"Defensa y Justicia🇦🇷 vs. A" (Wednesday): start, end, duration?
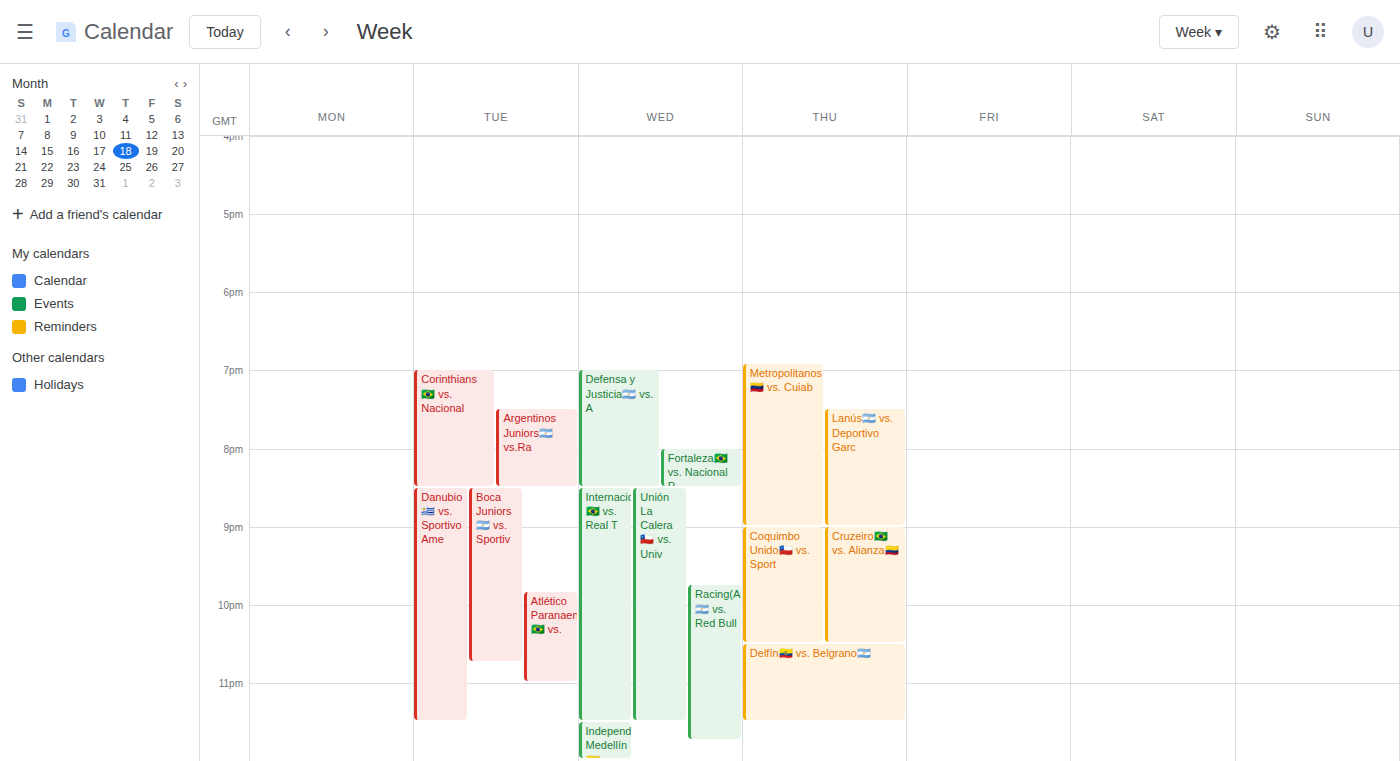
7:00 PM to 8:30 PM, 1 hour 30 minutes